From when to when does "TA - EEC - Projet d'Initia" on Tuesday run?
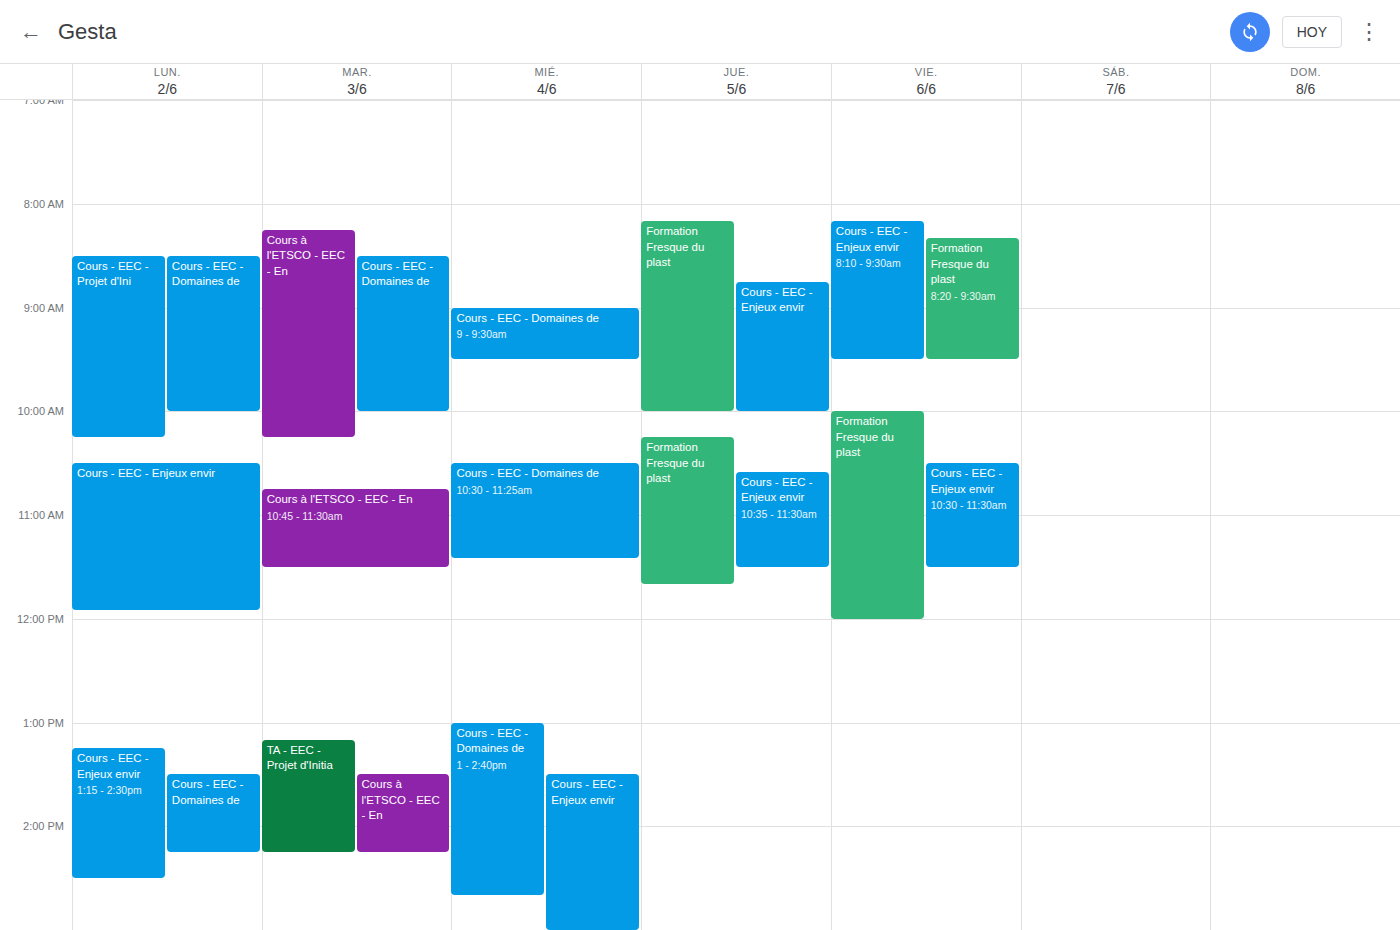
1:10 PM to 2:15 PM